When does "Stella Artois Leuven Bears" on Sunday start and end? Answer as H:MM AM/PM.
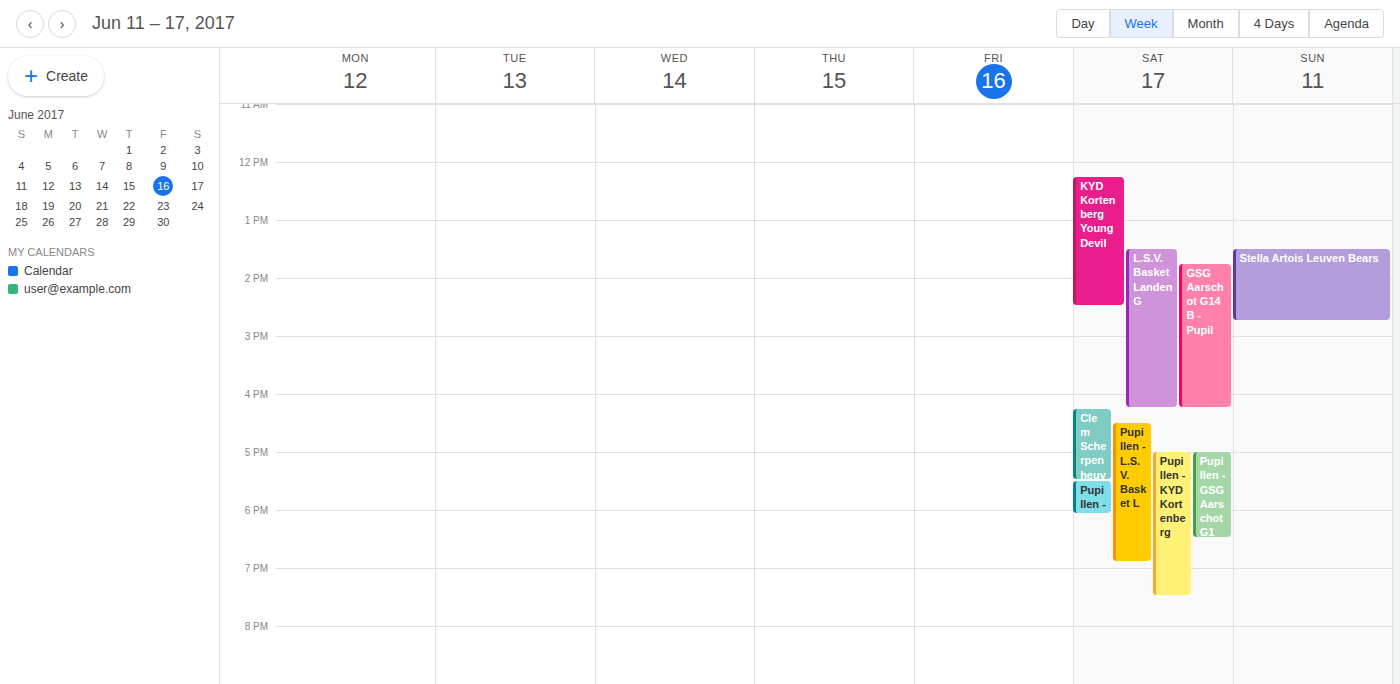
1:30 PM to 2:45 PM